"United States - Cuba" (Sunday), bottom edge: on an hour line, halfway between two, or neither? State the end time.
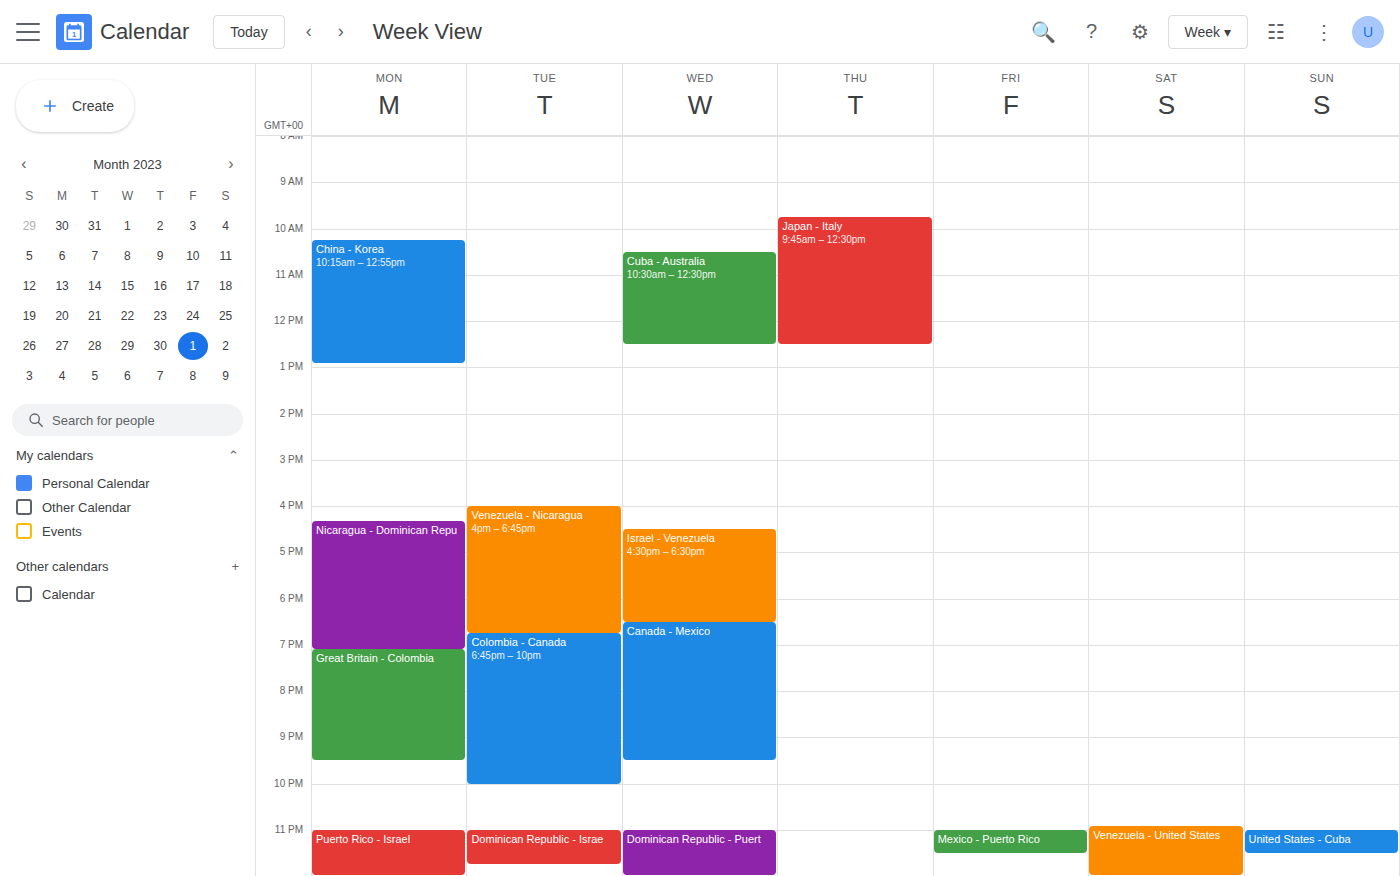
11:30 PM -- halfway between the 11 PM and 12 AM lines.